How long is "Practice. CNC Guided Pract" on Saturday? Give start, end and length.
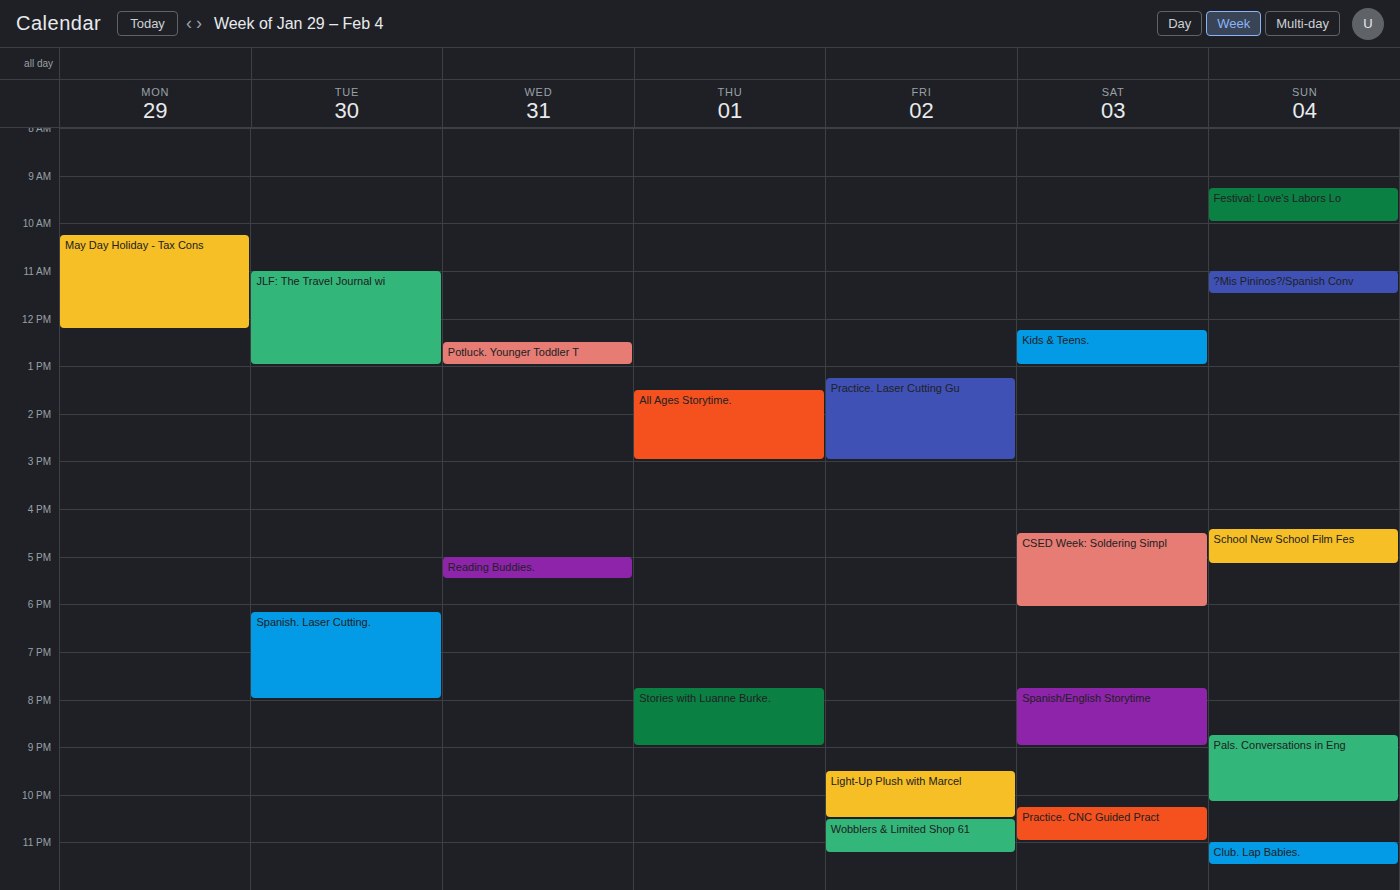
10:15 PM to 11:00 PM, 45 minutes